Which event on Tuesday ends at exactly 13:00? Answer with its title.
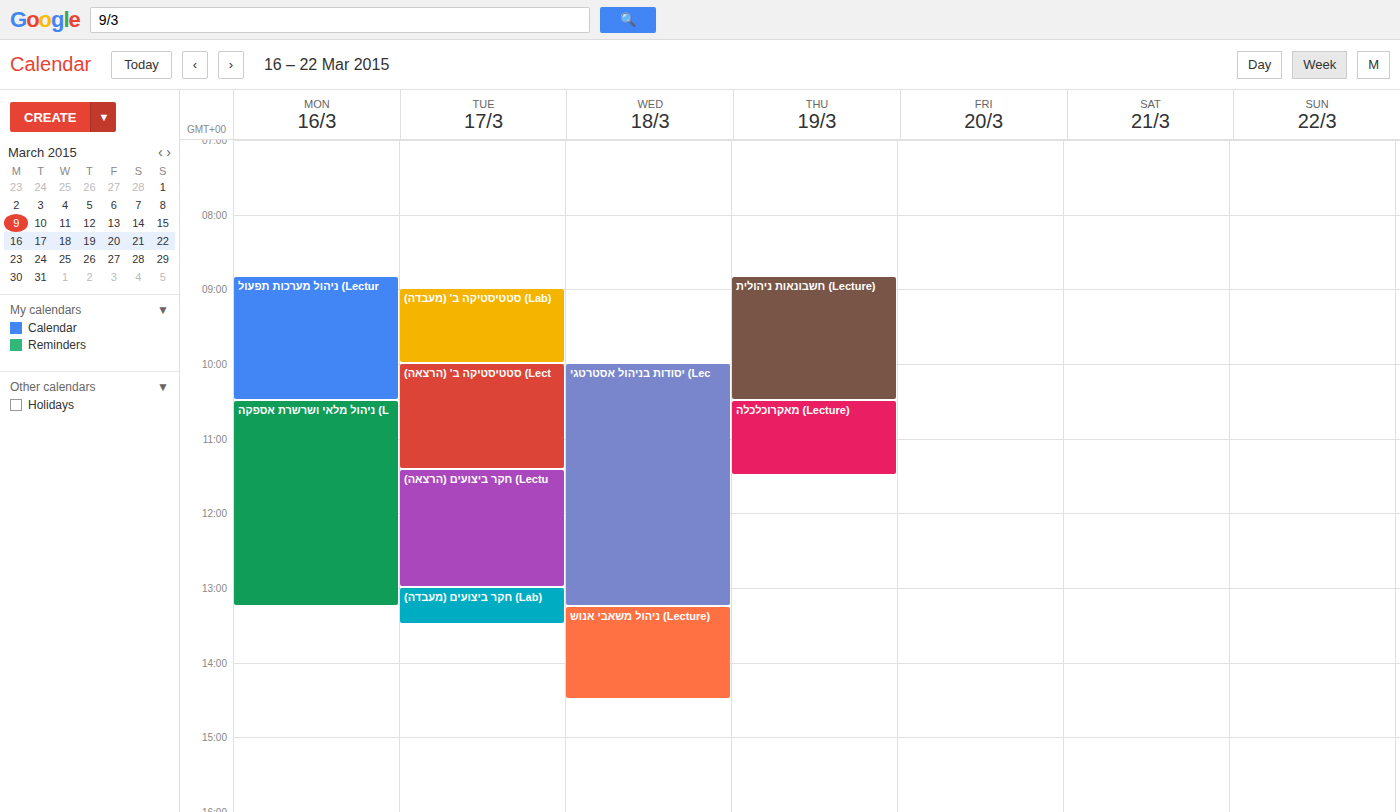
"חקר ביצועים (הרצאה) (Lectu"